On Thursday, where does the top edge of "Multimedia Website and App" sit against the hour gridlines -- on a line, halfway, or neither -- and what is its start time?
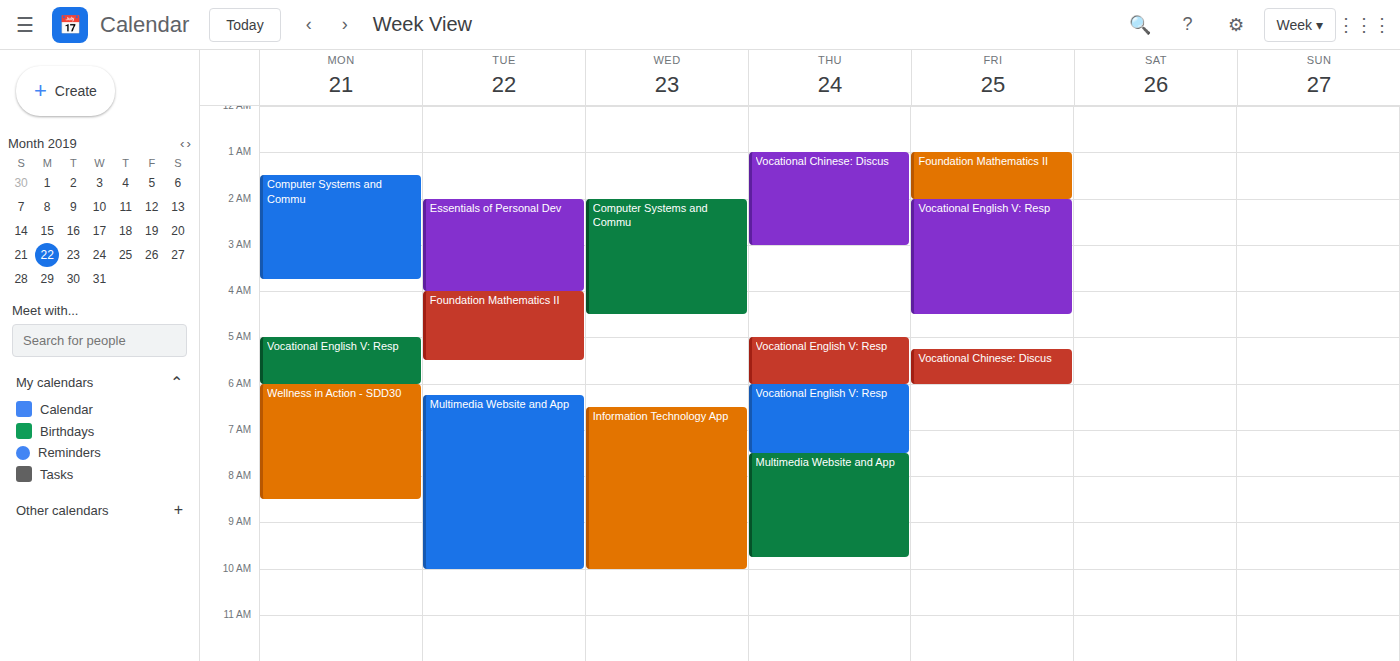
7:30 AM -- halfway between the 7 AM and 8 AM lines.